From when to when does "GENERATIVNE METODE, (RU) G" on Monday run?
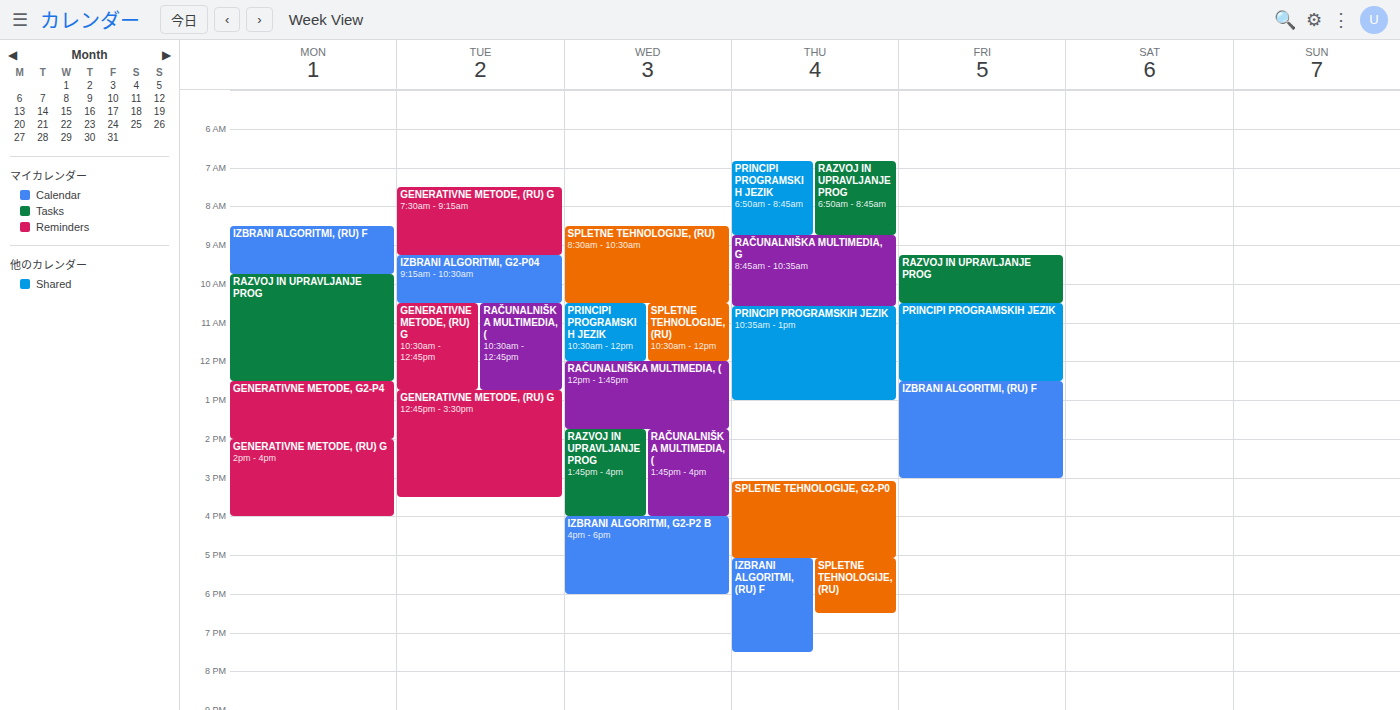
2:00 PM to 4:00 PM